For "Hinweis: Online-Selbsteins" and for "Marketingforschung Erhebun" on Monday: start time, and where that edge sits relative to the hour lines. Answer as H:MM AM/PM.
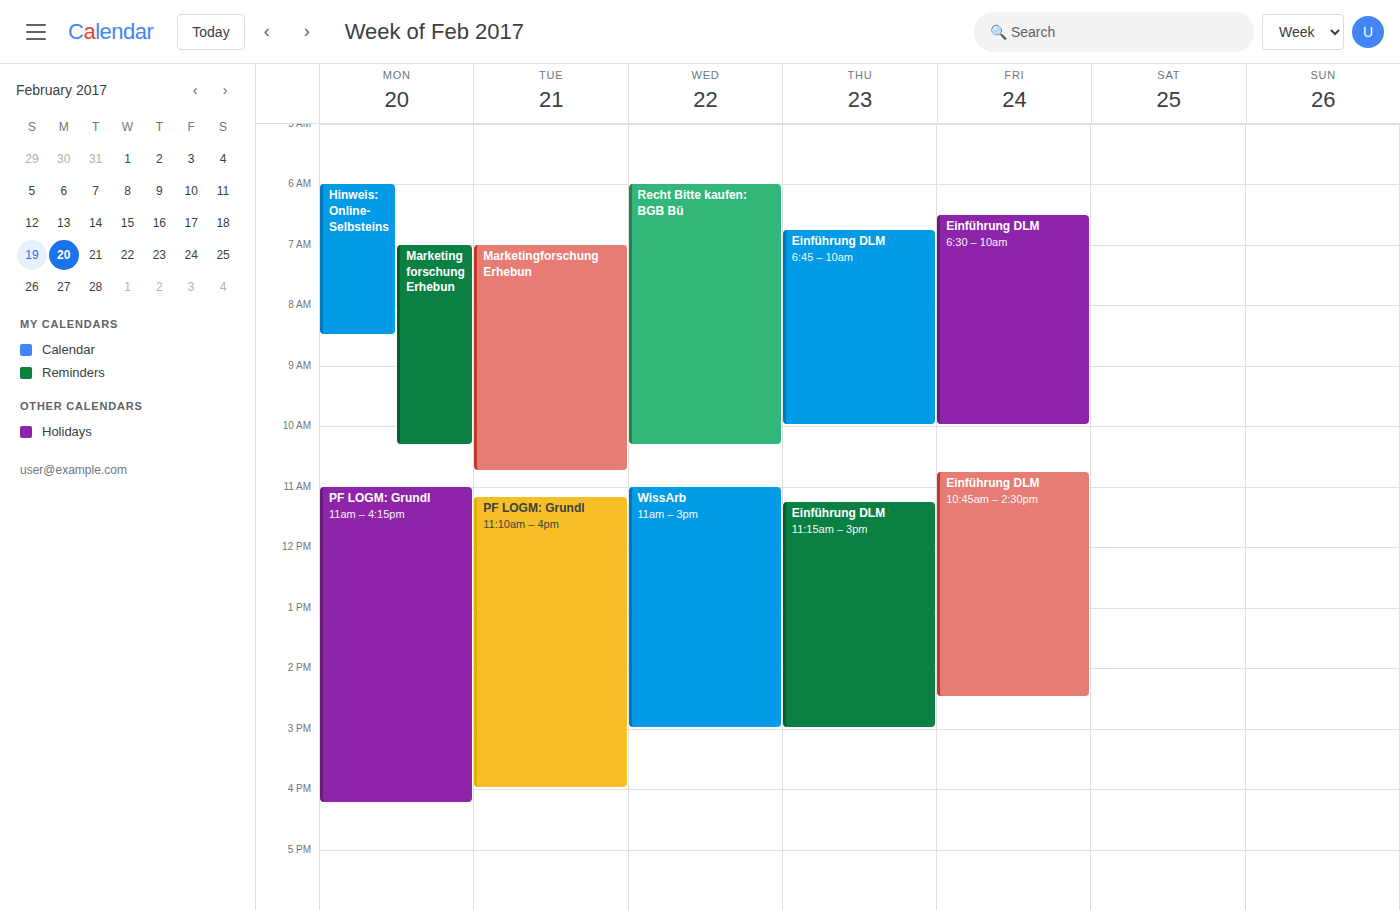
"Hinweis: Online-Selbsteins": 6:00 AM, exactly on the 6 AM line. "Marketingforschung Erhebun": 7:00 AM, exactly on the 7 AM line.